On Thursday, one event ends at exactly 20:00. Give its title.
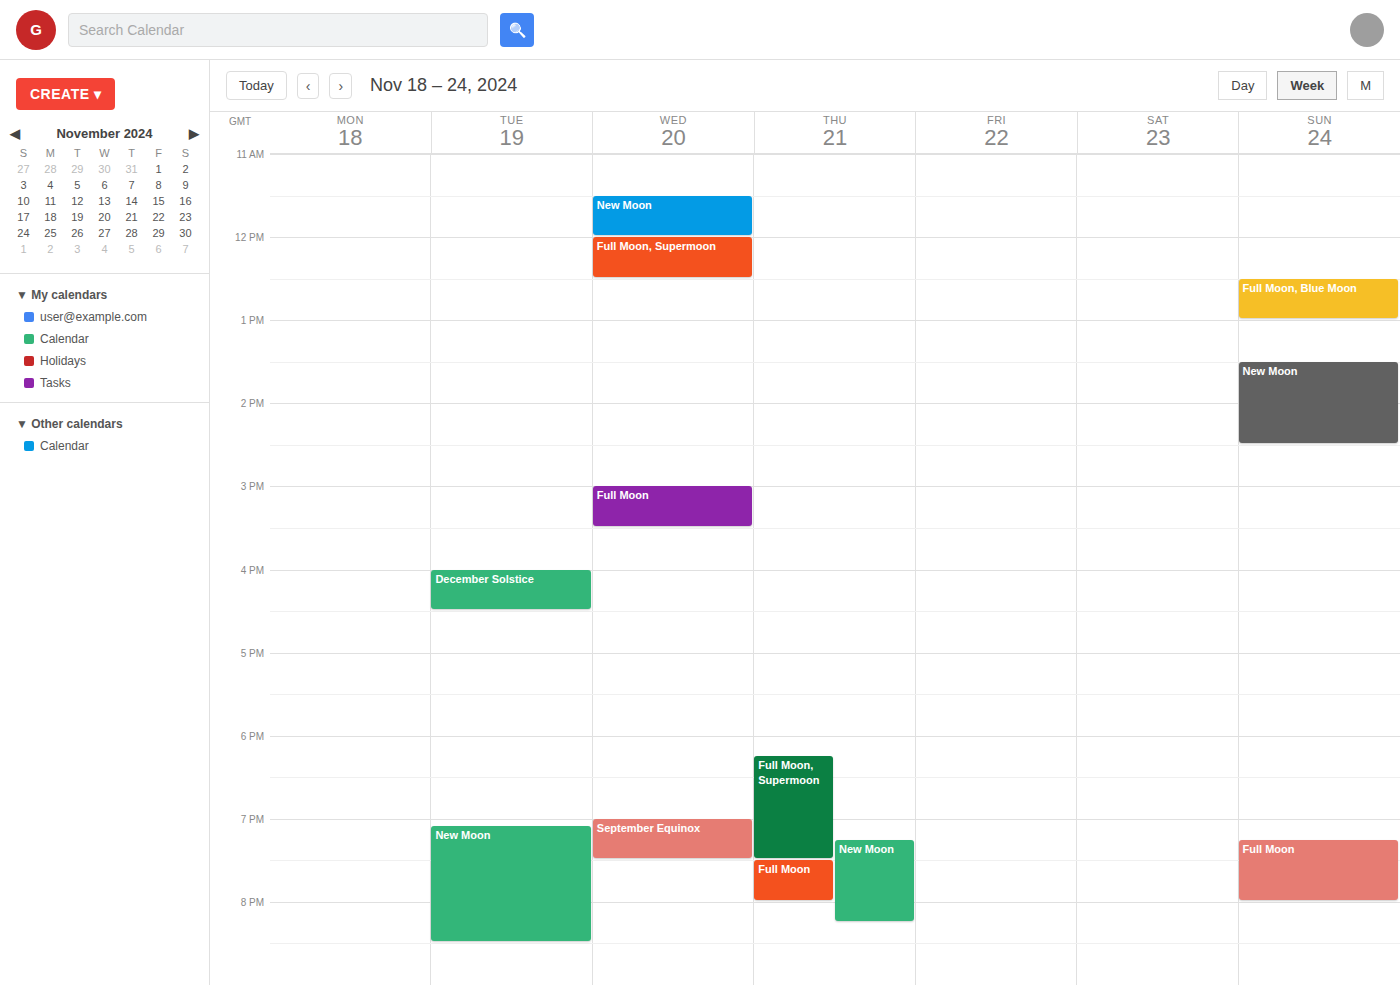
"Full Moon"